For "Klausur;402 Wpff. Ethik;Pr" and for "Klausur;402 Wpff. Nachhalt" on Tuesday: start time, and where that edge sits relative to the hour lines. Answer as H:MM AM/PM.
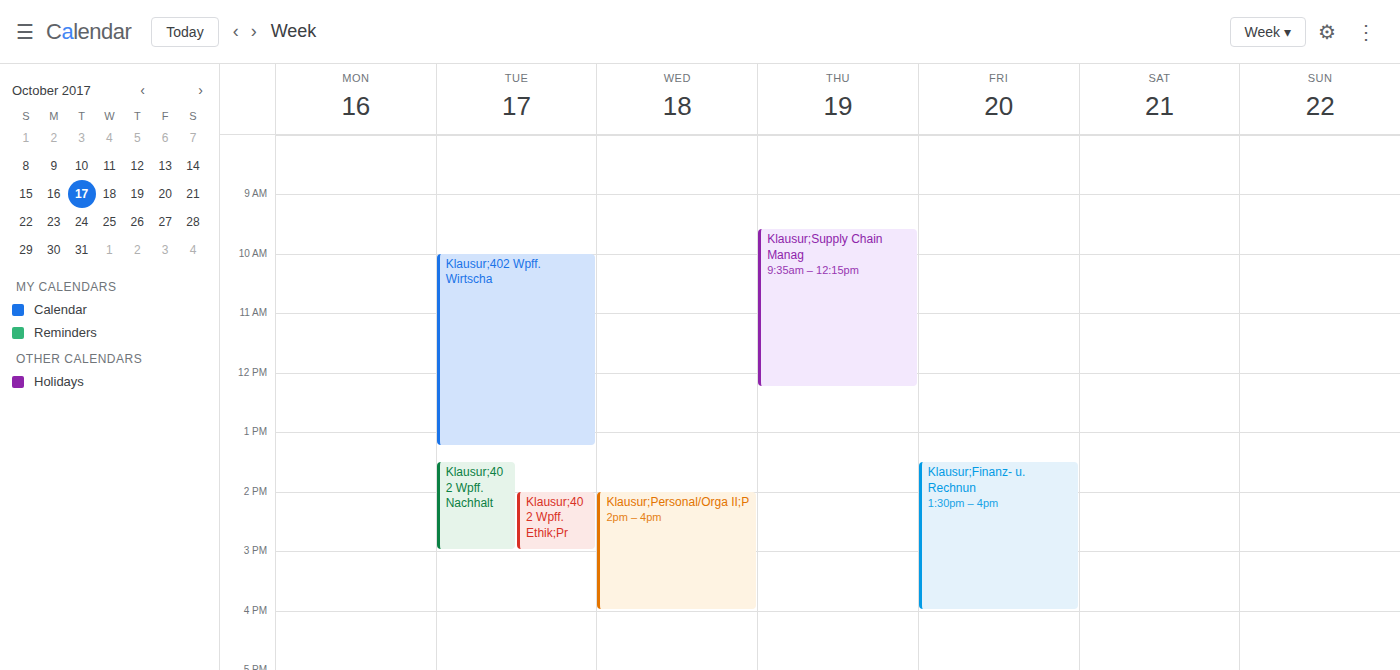
"Klausur;402 Wpff. Ethik;Pr": 2:00 PM, exactly on the 2 PM line. "Klausur;402 Wpff. Nachhalt": 1:30 PM, halfway between the 1 PM and 2 PM lines.